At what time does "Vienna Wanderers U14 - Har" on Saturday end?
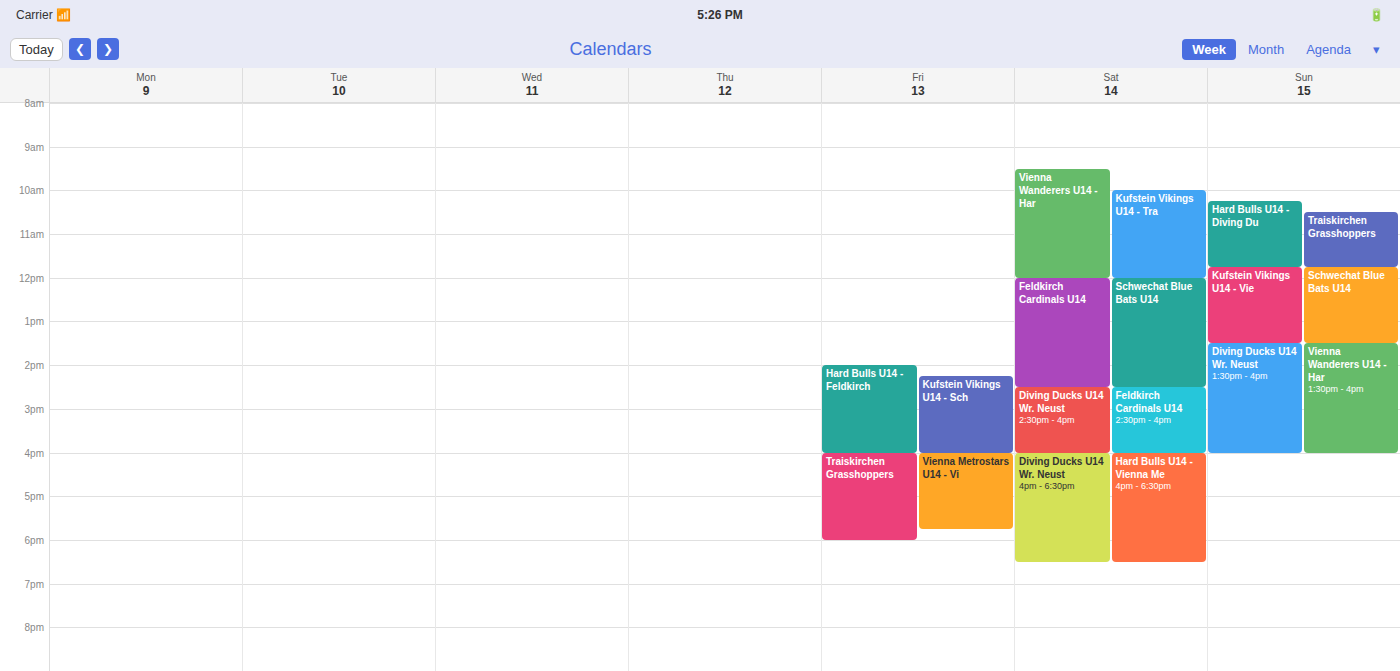
12:00 PM